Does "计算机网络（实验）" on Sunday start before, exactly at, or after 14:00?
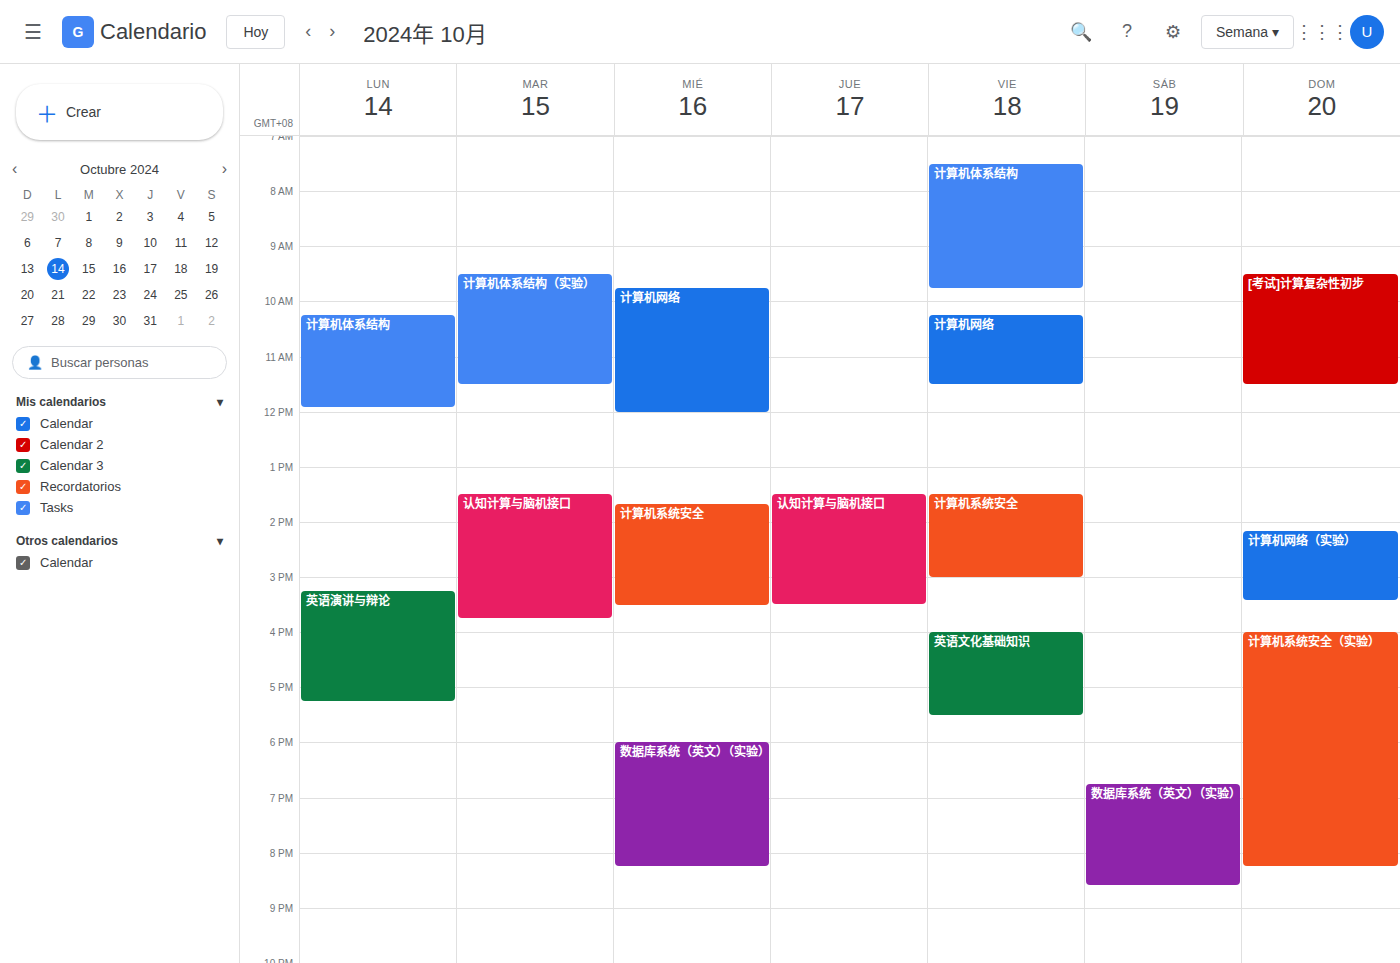
14:10 -- after 14:00, 10 minutes below the 14:00 line.